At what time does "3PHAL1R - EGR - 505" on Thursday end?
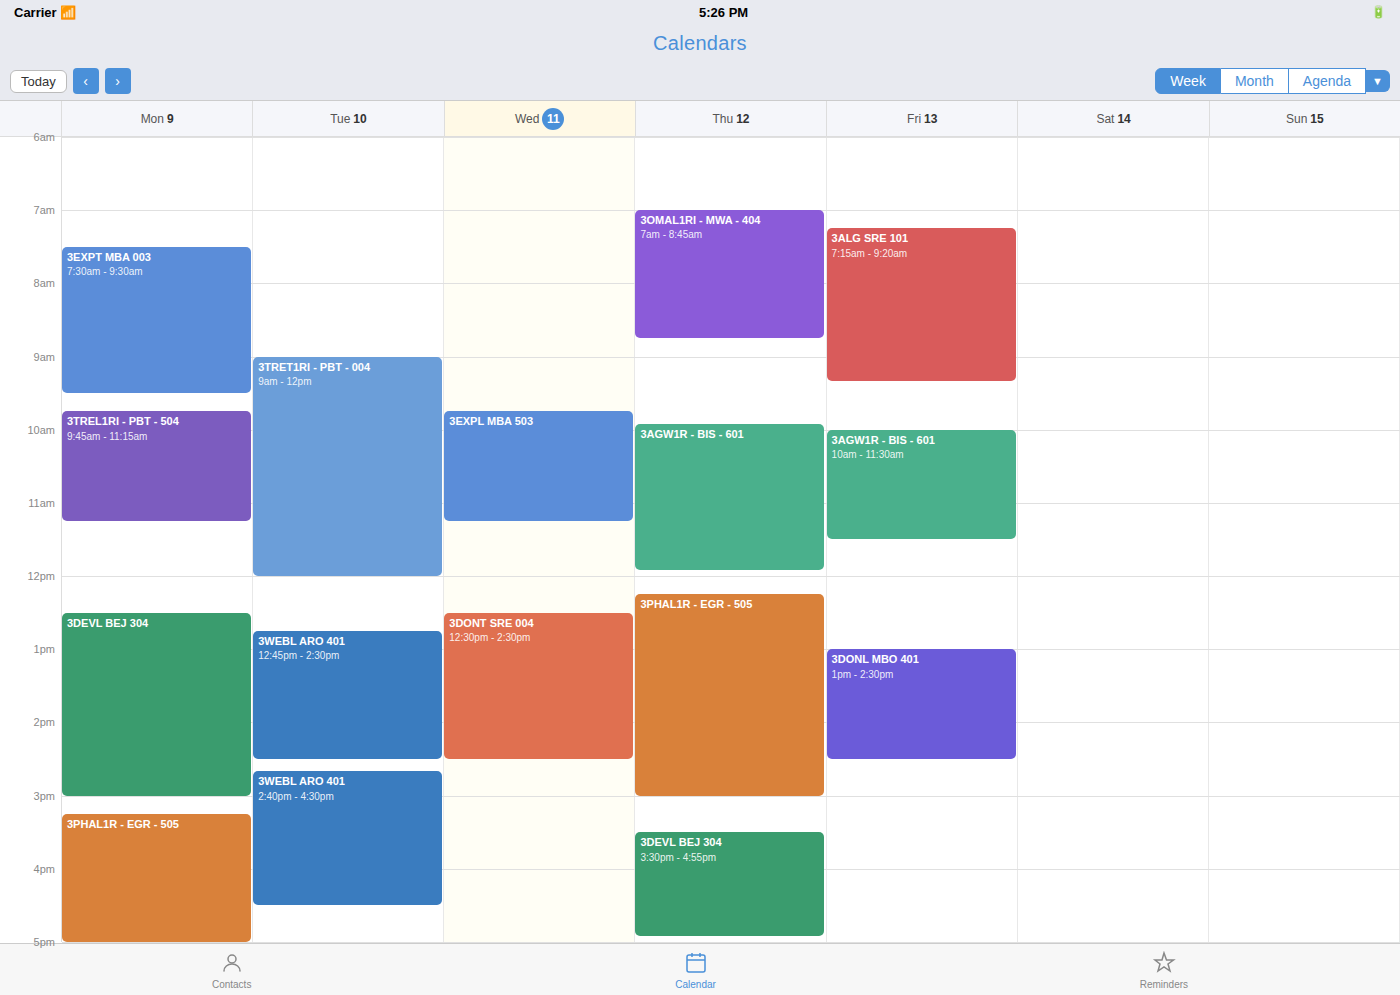
3:00 PM